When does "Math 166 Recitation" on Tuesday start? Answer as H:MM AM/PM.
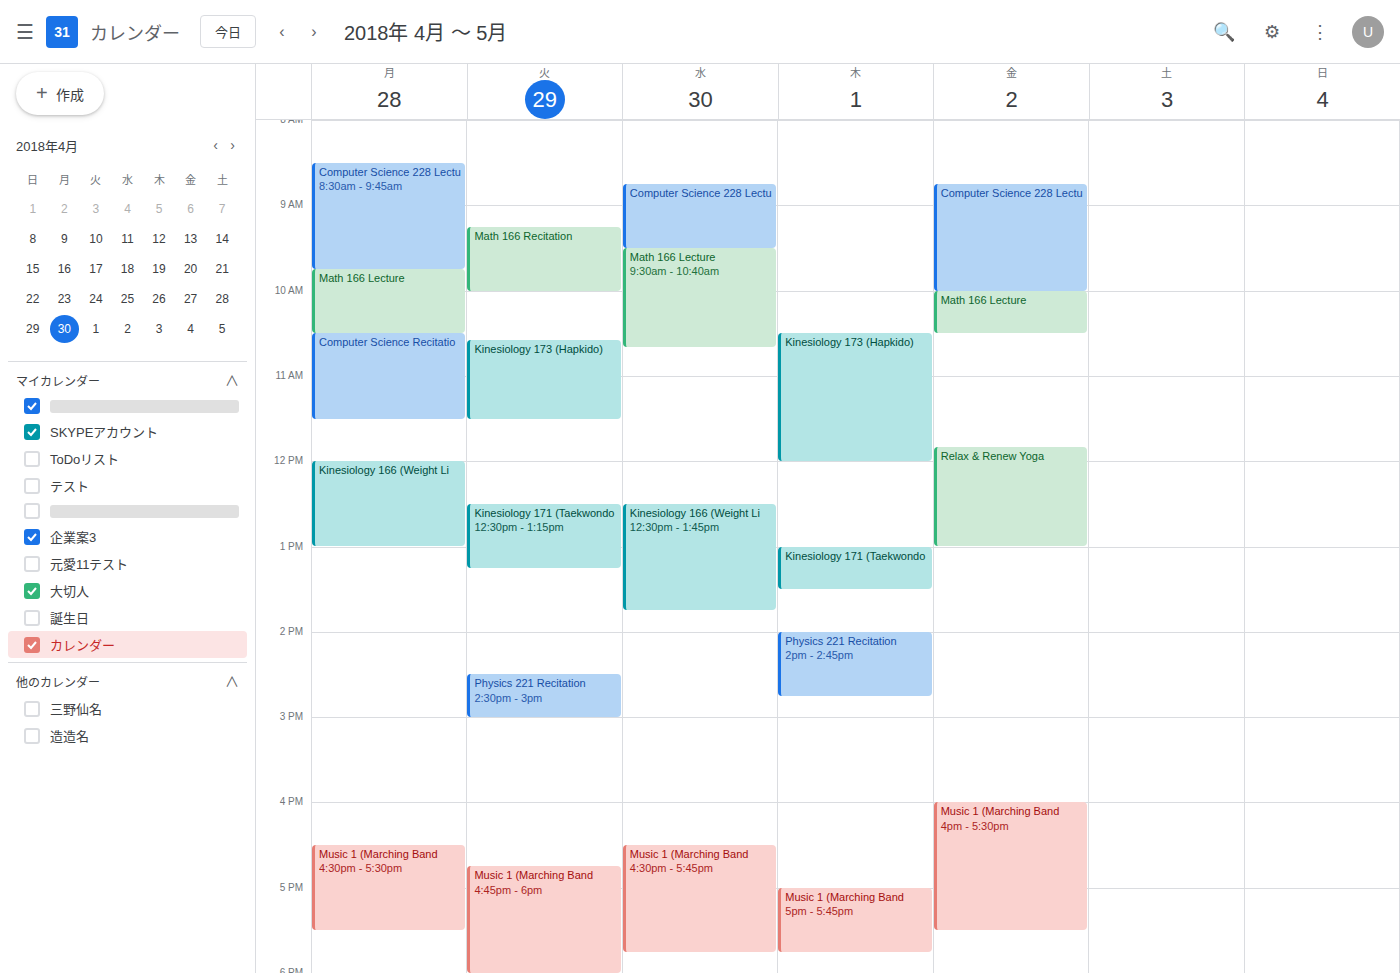
9:15 AM